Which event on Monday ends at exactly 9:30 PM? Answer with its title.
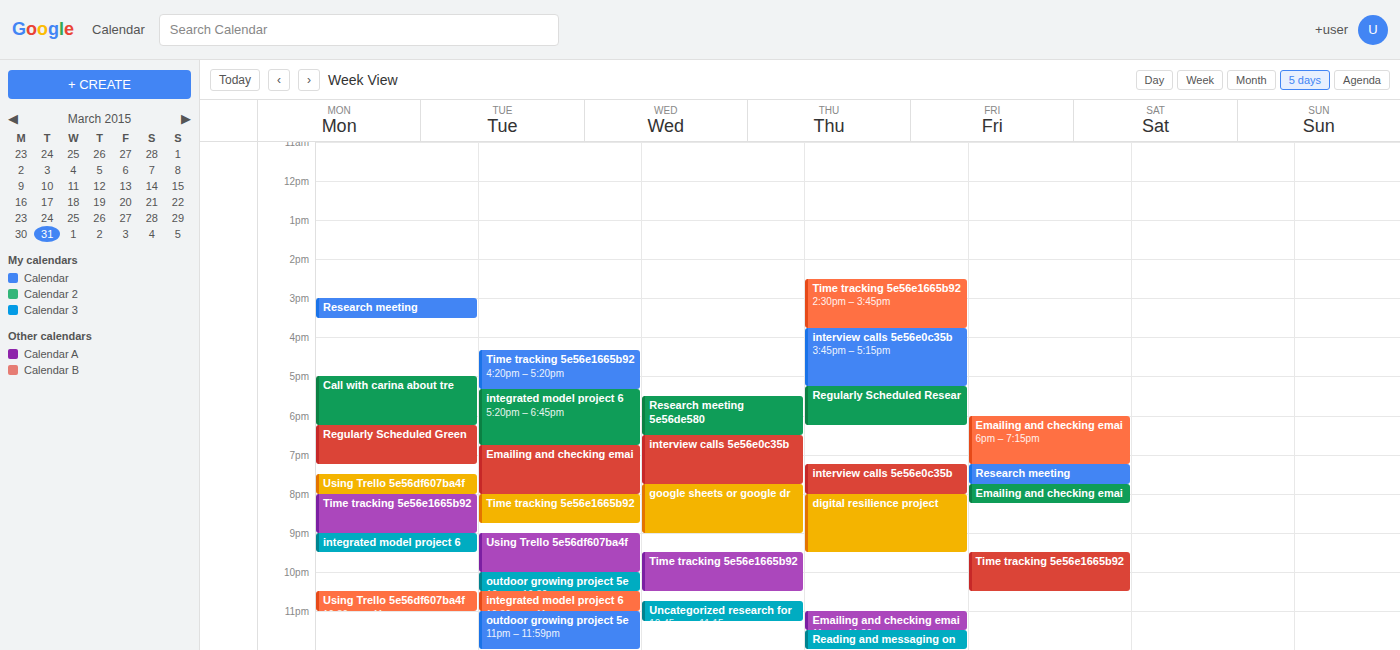
"integrated model project 6"